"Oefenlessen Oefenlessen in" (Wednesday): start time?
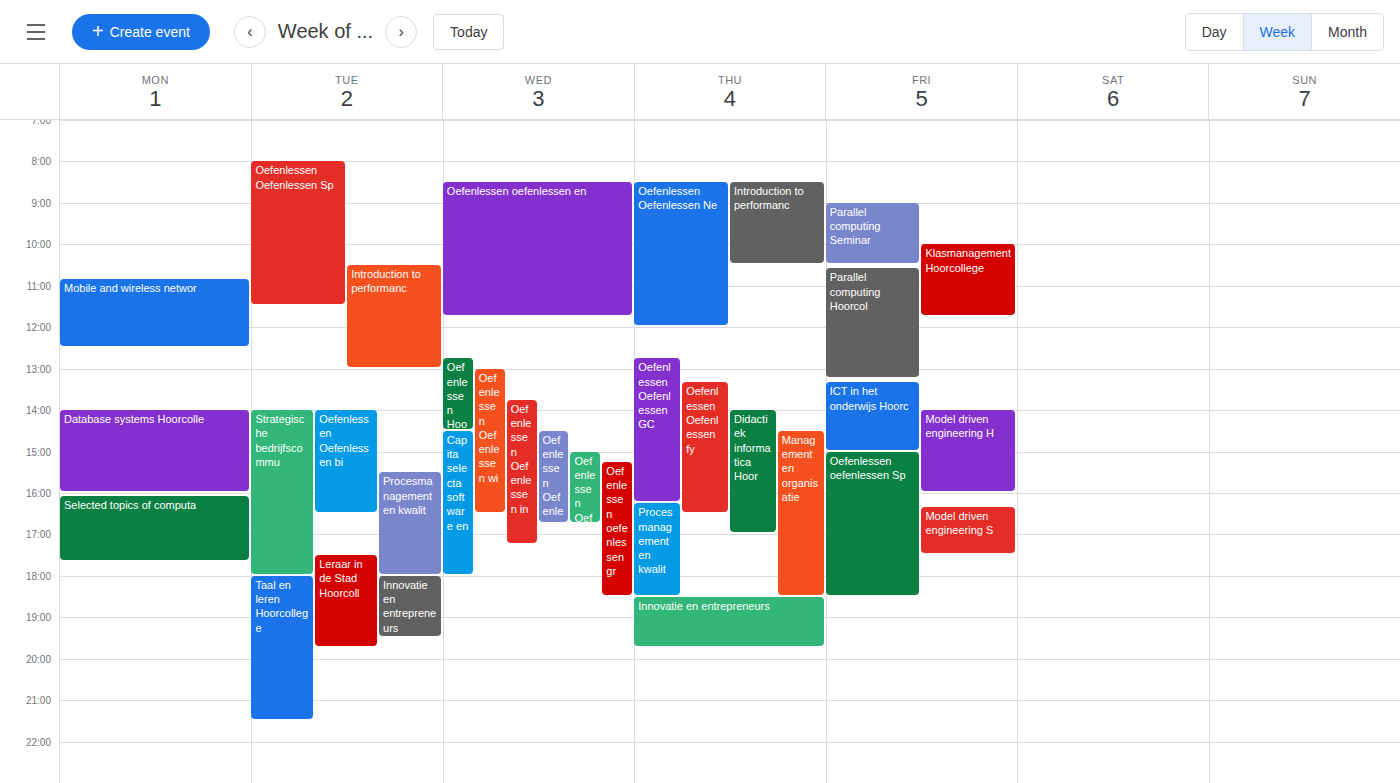
1:45 PM